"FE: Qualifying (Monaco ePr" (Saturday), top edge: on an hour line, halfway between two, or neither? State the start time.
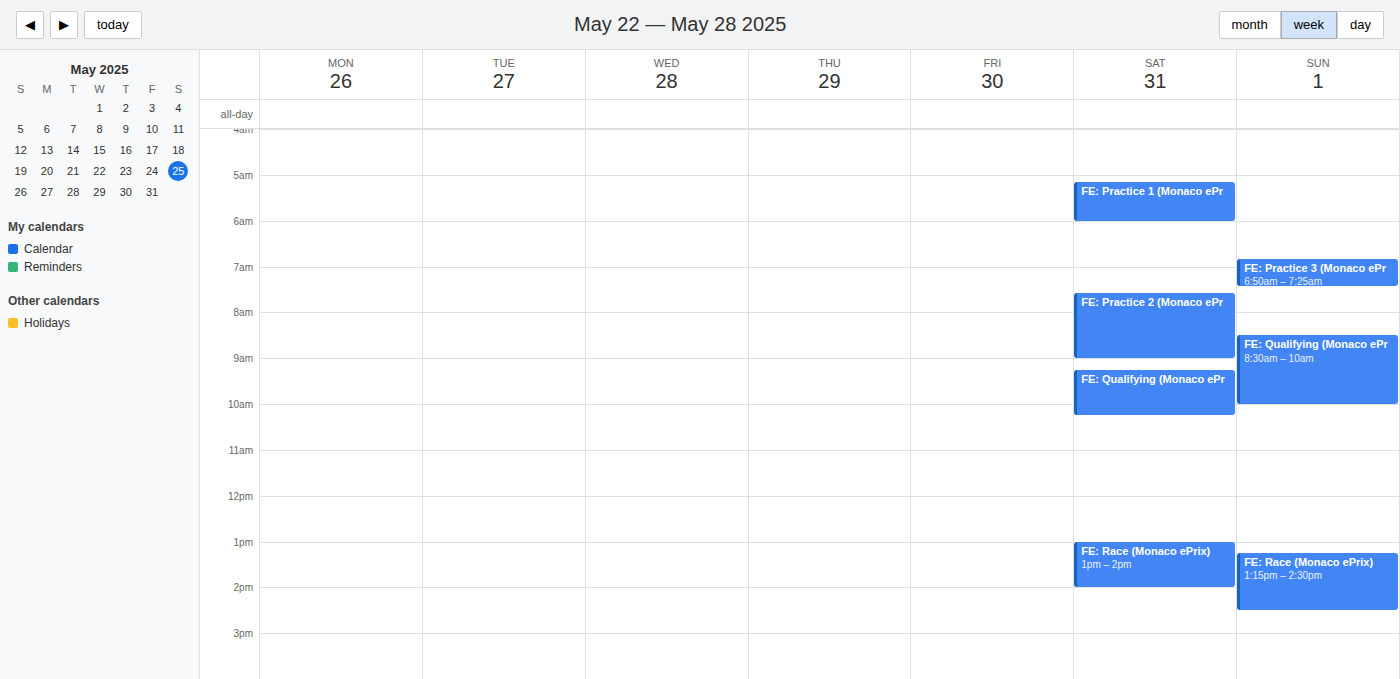
9:15 AM -- neither: a quarter of the way from the 9 AM line to the 10 AM line.